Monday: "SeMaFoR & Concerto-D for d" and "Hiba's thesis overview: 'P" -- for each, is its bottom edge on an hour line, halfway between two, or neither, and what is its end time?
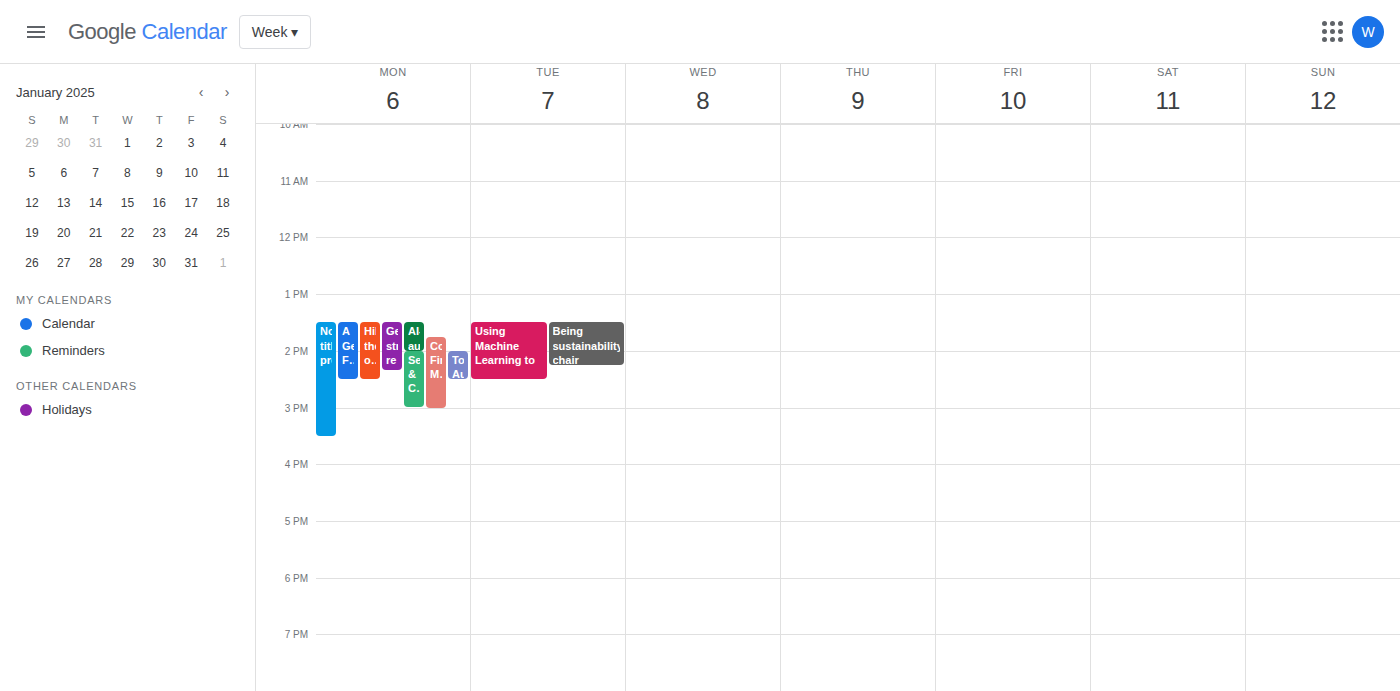
"SeMaFoR & Concerto-D for d": 15:00, exactly on the 15:00 line. "Hiba's thesis overview: 'P": 14:30, halfway between the 14:00 and 15:00 lines.